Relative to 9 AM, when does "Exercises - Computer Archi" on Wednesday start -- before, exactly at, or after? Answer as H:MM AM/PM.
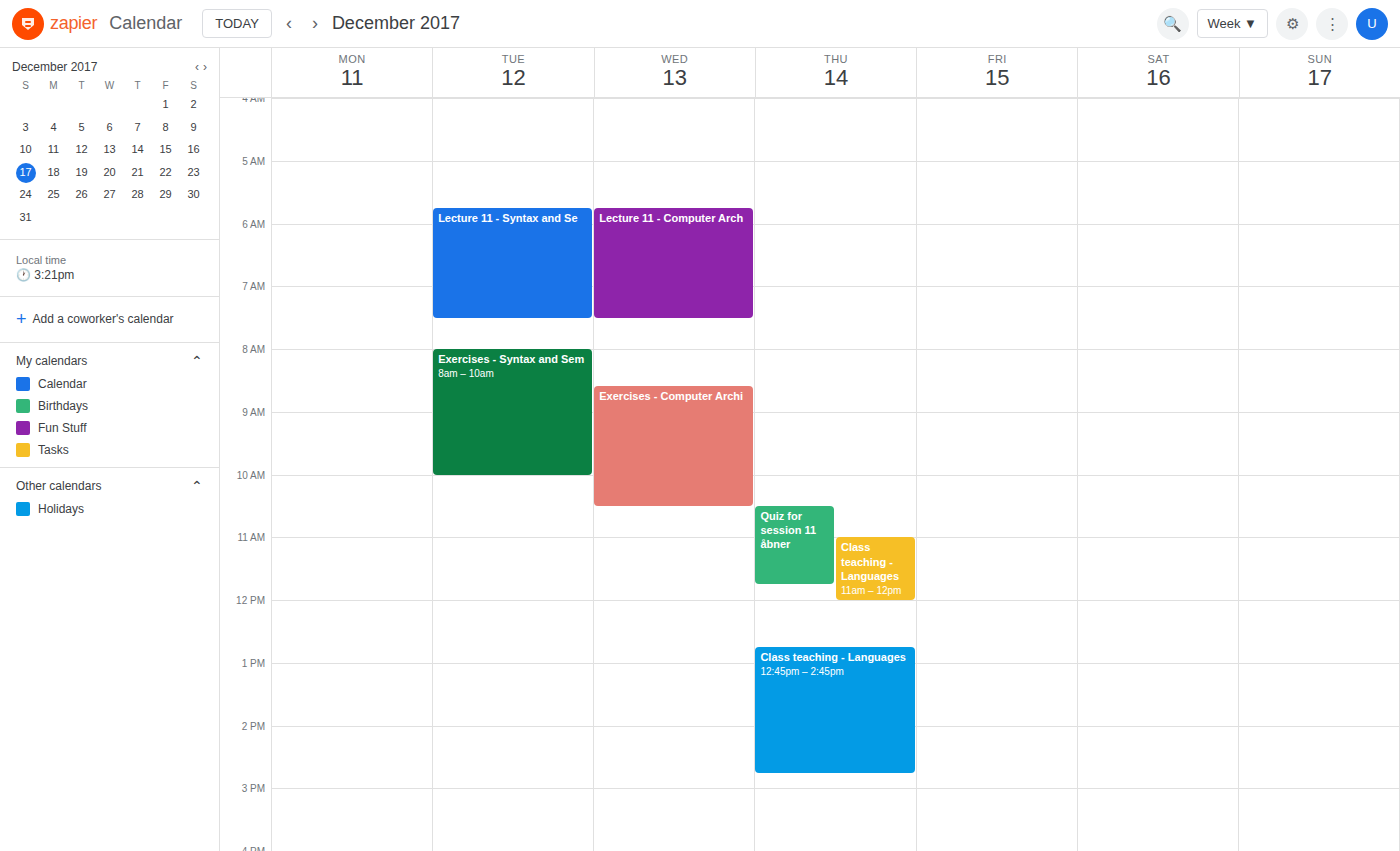
8:35 AM -- before 9 AM, 25 minutes above the 9 AM line.